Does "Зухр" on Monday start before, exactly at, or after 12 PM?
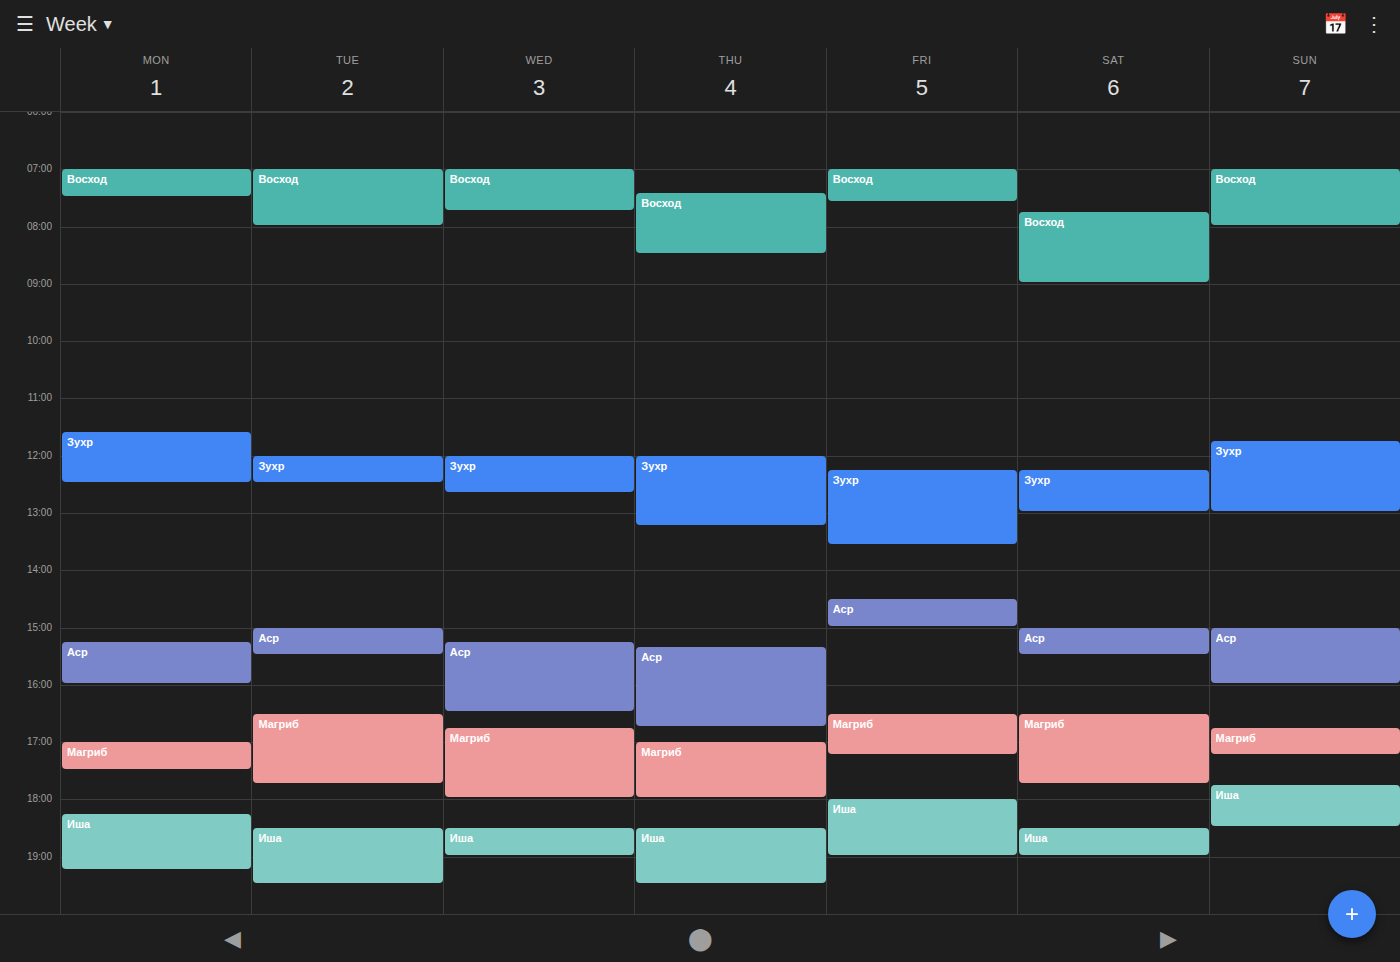
11:35 AM -- before 12 PM, 25 minutes above the 12 PM line.